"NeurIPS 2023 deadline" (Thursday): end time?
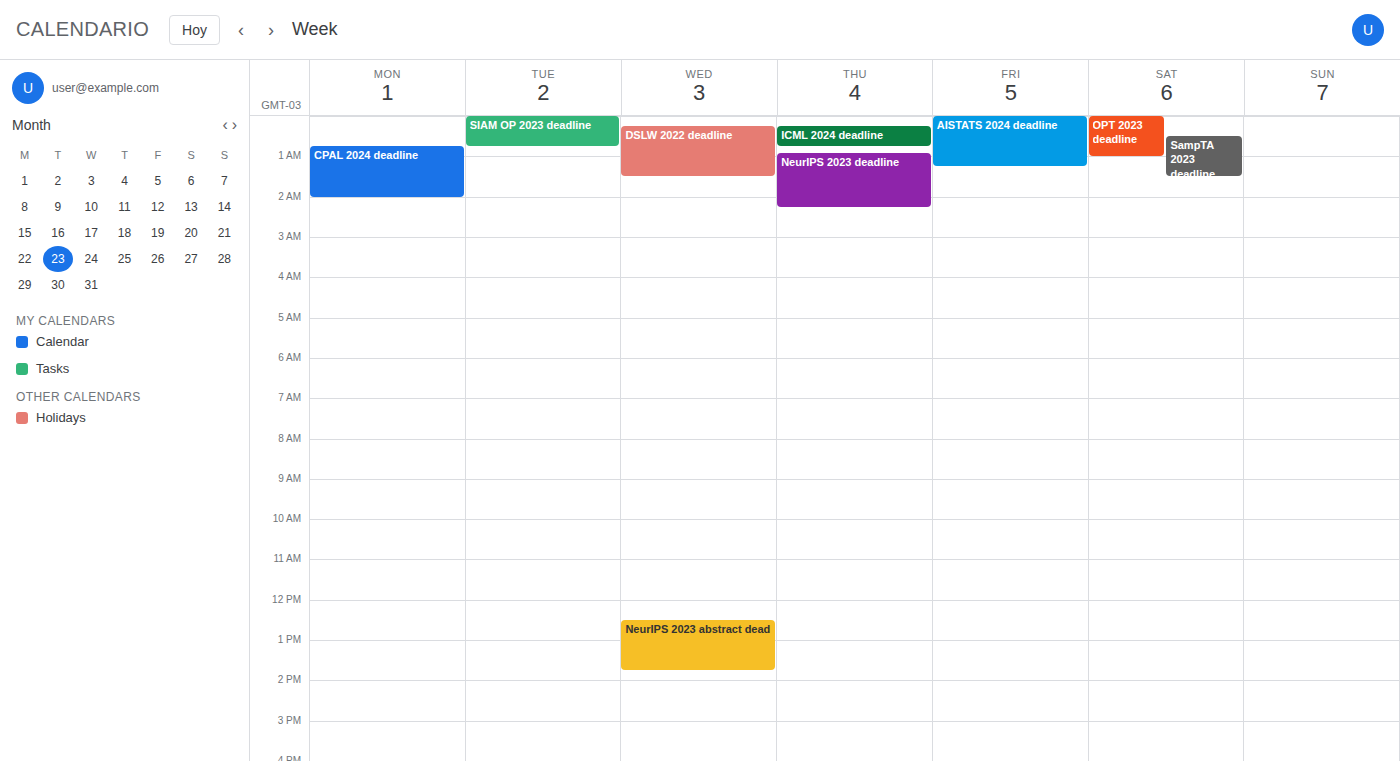
2:15 AM